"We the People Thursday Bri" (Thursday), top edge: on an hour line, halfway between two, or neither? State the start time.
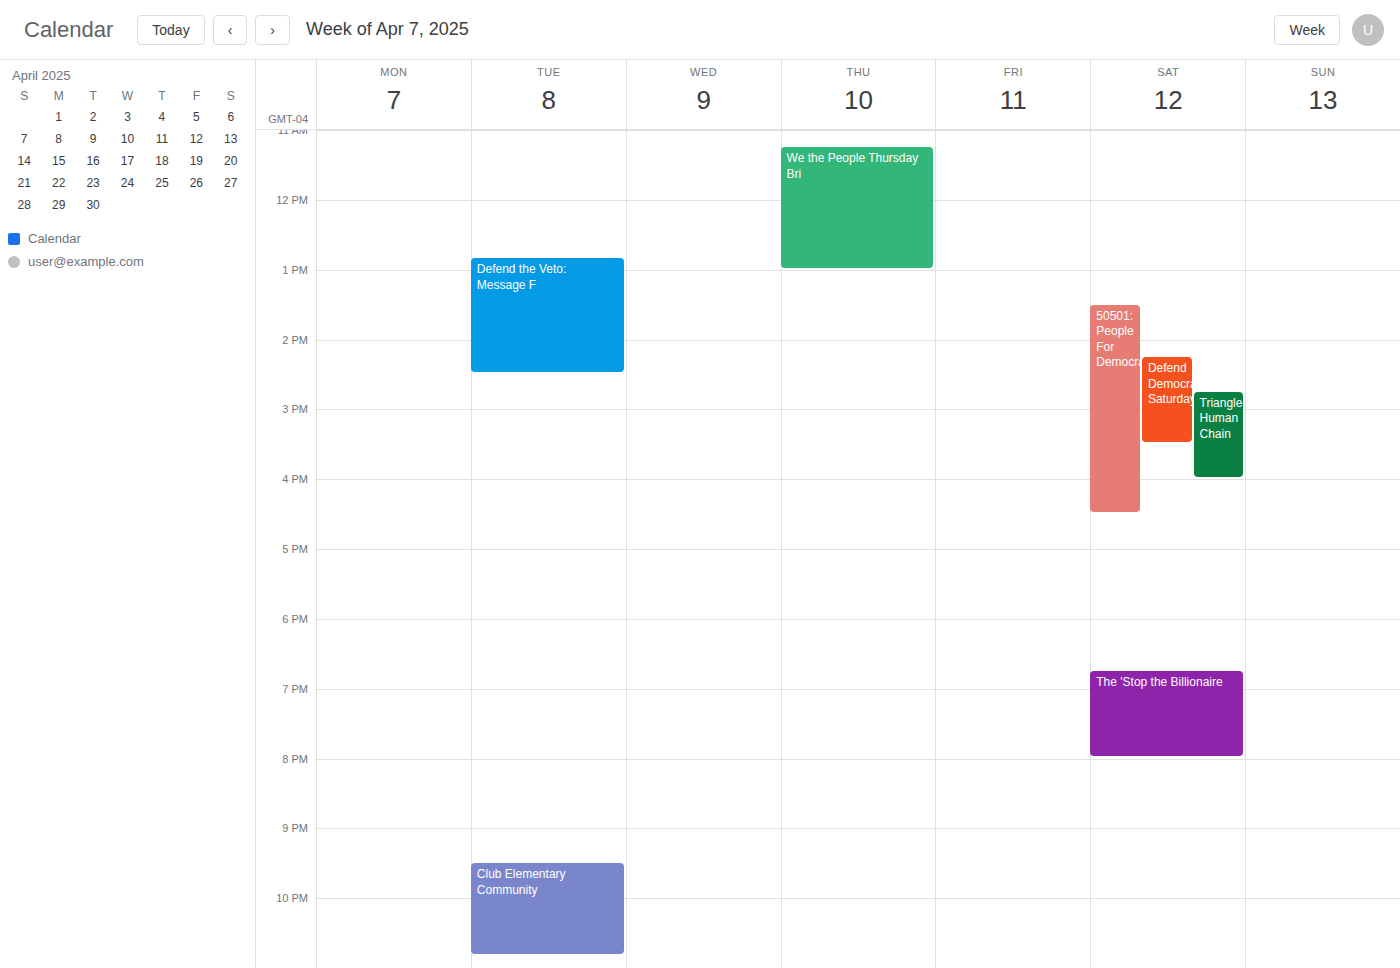
11:15 AM -- neither: a quarter of the way from the 11 AM line to the 12 PM line.